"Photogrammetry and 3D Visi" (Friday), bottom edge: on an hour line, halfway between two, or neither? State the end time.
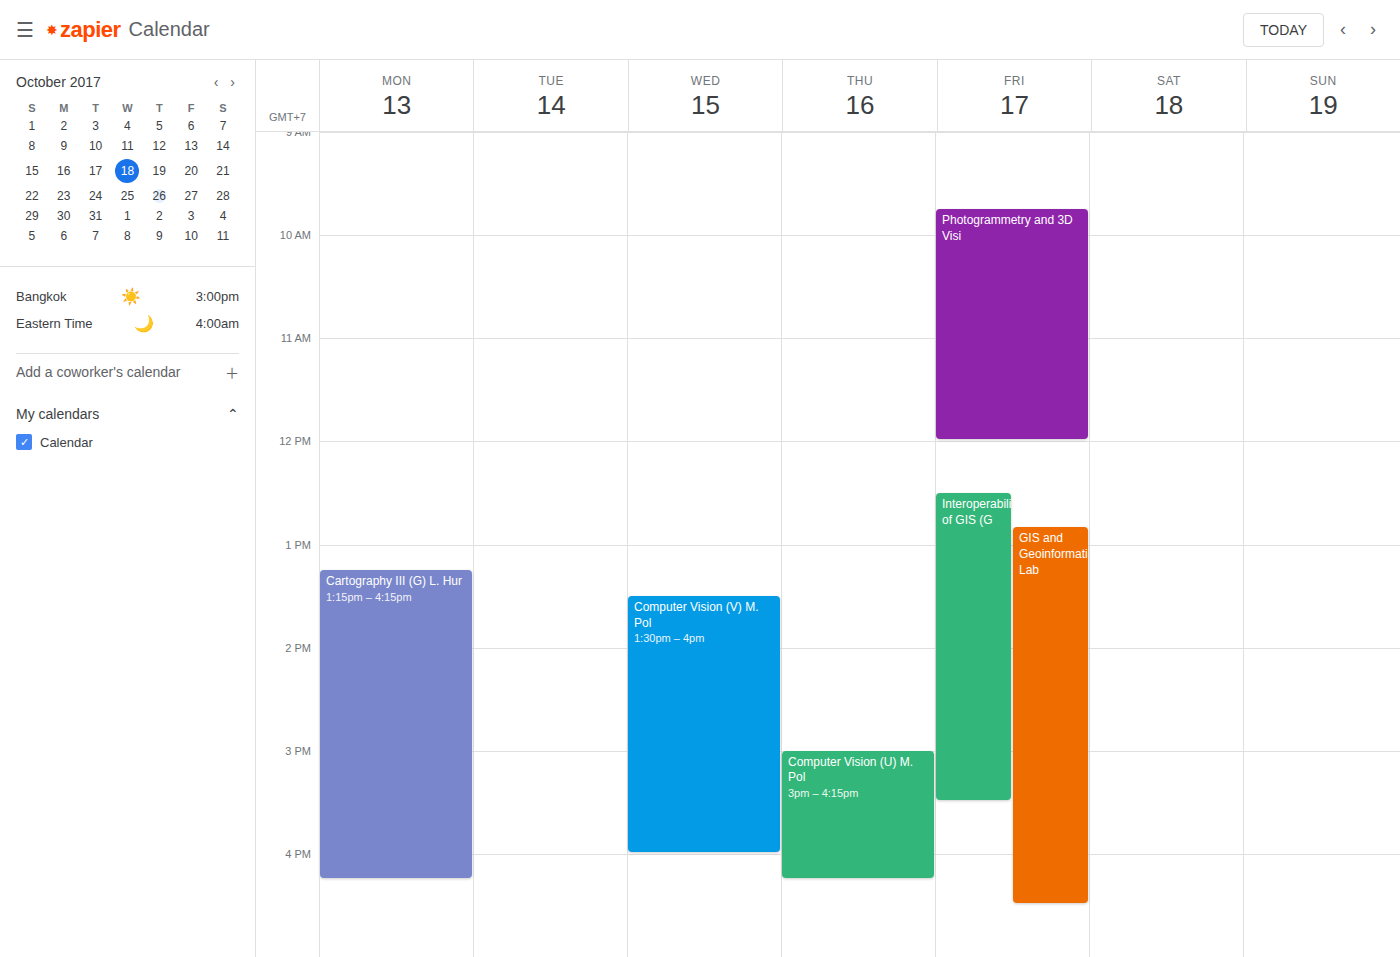
12:00 PM -- exactly on the 12 PM line.